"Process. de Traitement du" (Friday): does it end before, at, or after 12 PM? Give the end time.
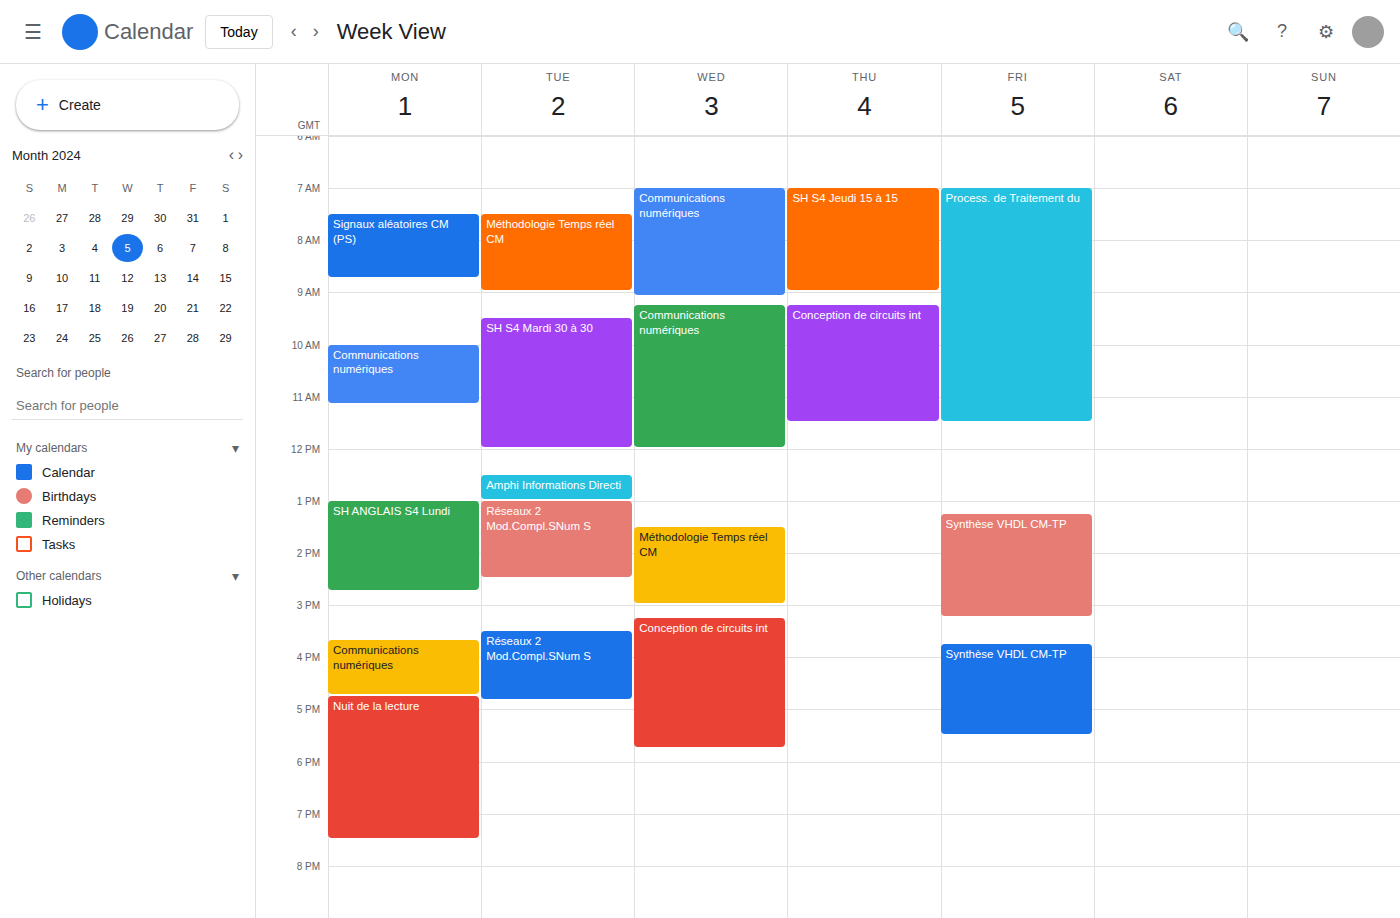
11:30 AM -- before 12 PM, 30 minutes above the 12 PM line.